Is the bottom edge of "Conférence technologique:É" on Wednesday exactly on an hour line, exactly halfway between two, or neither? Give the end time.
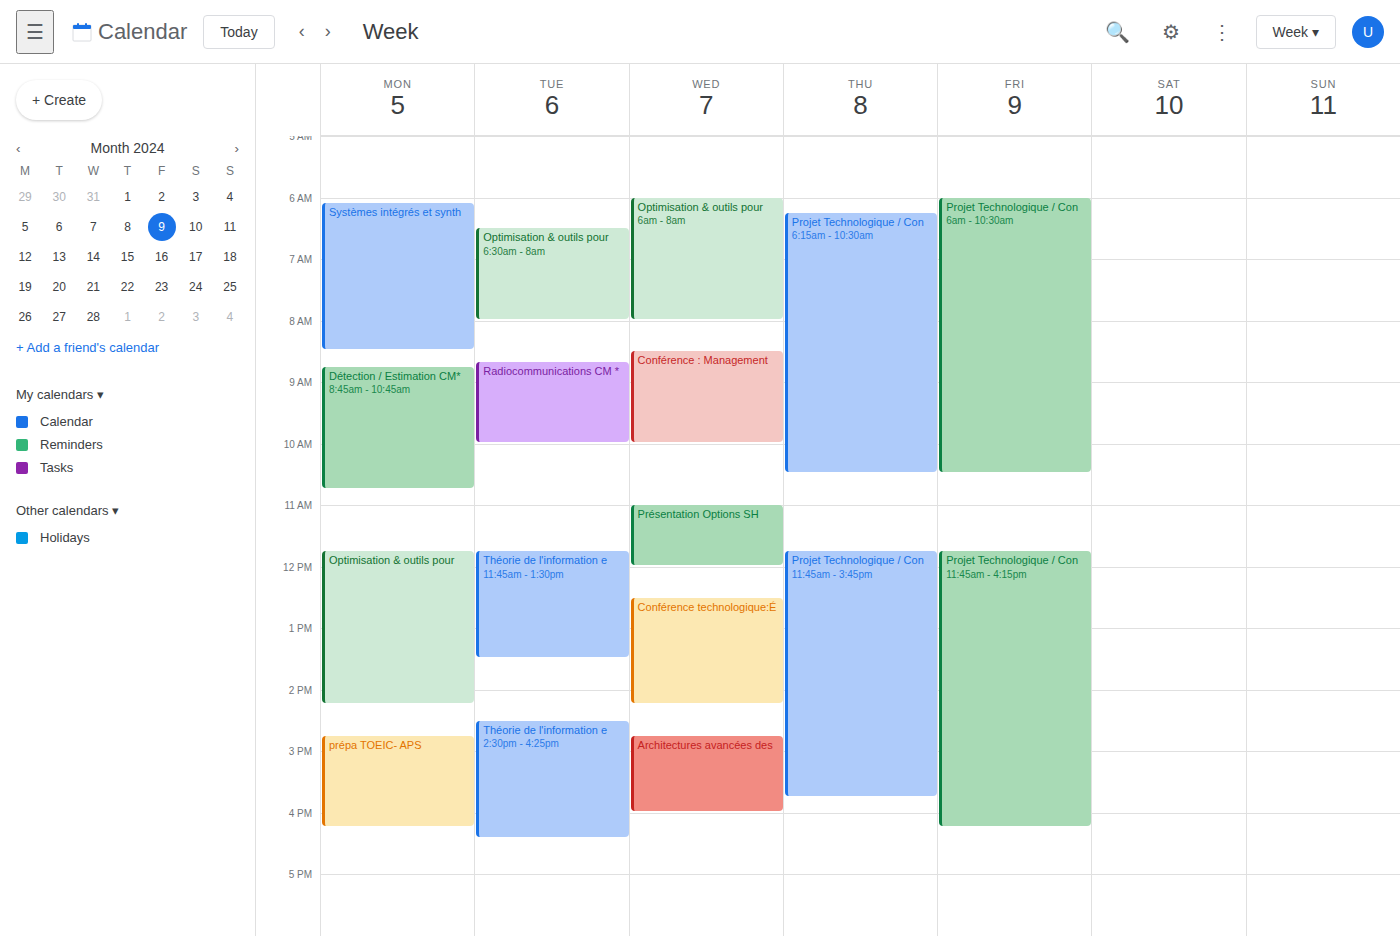
2:15 PM -- neither: a quarter of the way from the 2 PM line to the 3 PM line.